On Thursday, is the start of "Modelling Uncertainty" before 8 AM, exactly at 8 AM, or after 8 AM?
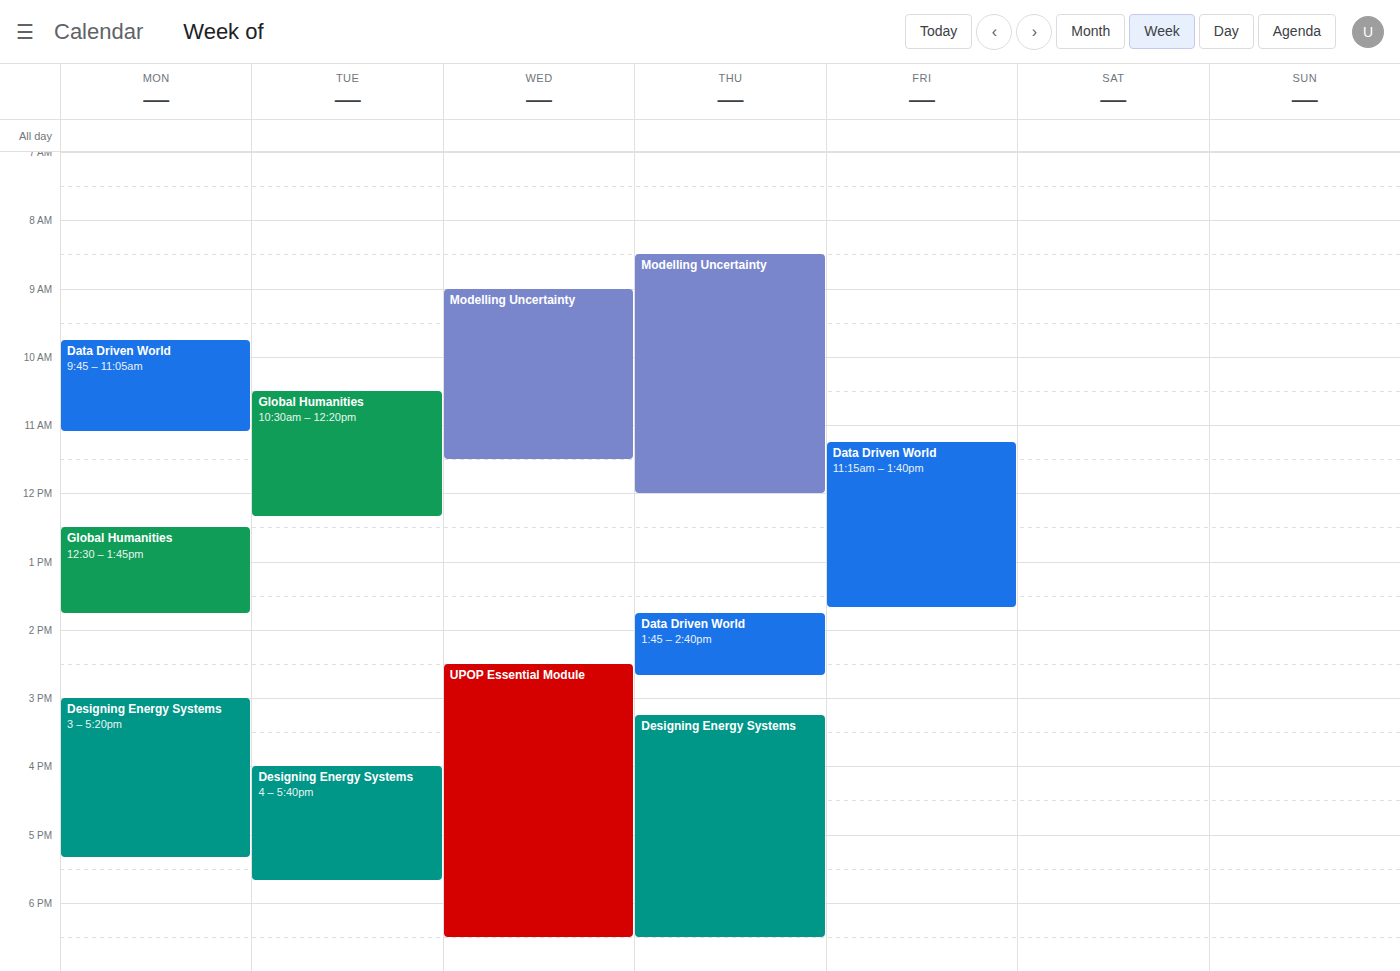
8:30 AM -- after 8 AM, 30 minutes below the 8 AM line.